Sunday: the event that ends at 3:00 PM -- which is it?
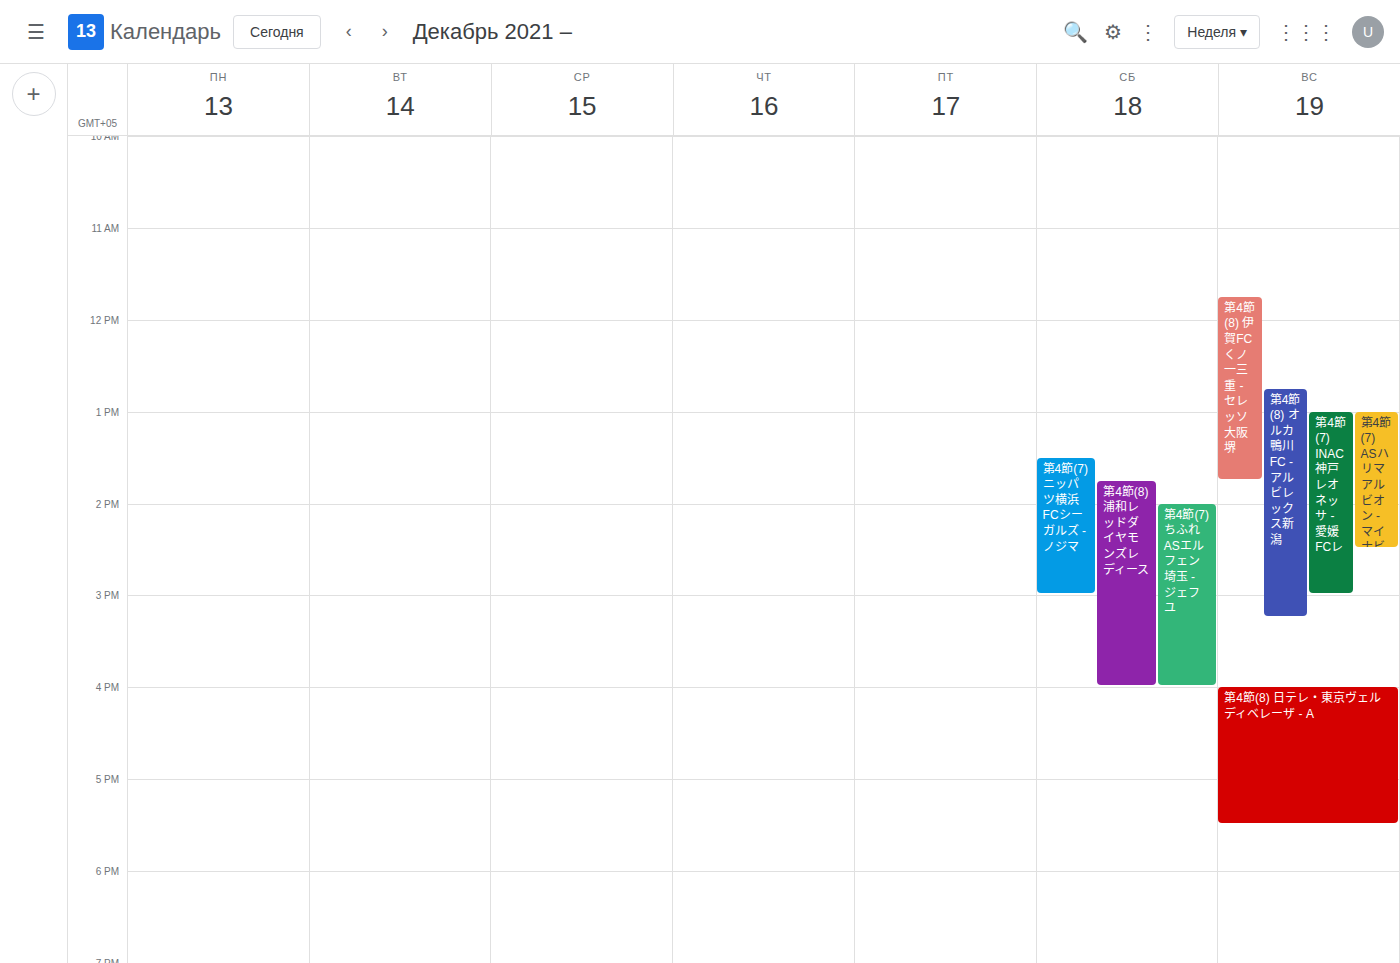
"第4節(7) INAC神戸レオネッサ - 愛媛FCレ"